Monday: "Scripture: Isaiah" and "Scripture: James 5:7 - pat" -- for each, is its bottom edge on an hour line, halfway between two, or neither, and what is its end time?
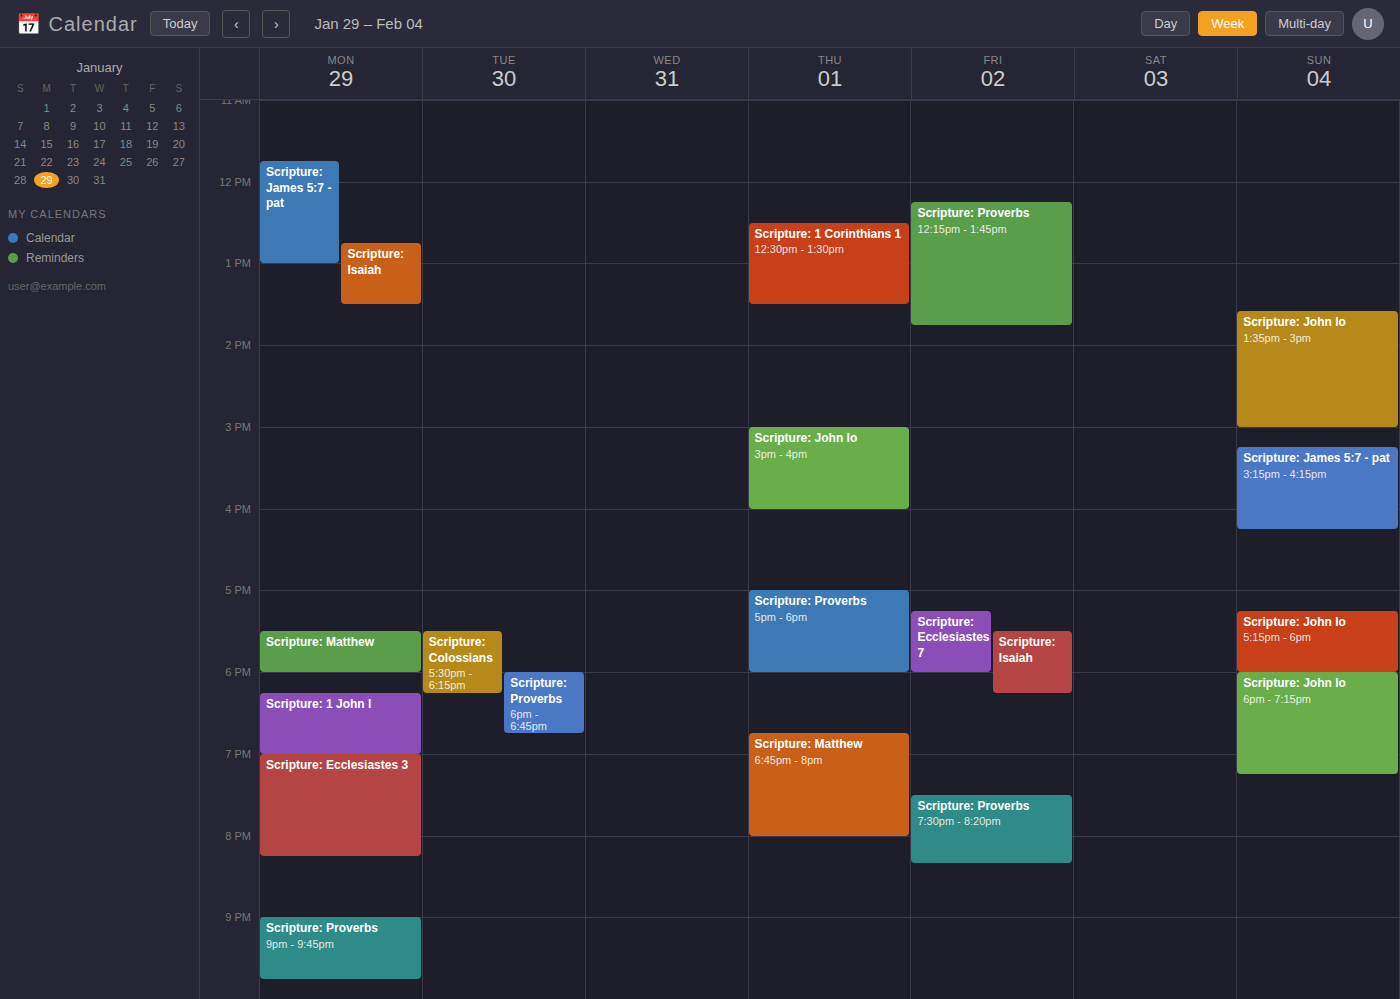
"Scripture: Isaiah": 1:30 PM, halfway between the 1 PM and 2 PM lines. "Scripture: James 5:7 - pat": 1:00 PM, exactly on the 1 PM line.